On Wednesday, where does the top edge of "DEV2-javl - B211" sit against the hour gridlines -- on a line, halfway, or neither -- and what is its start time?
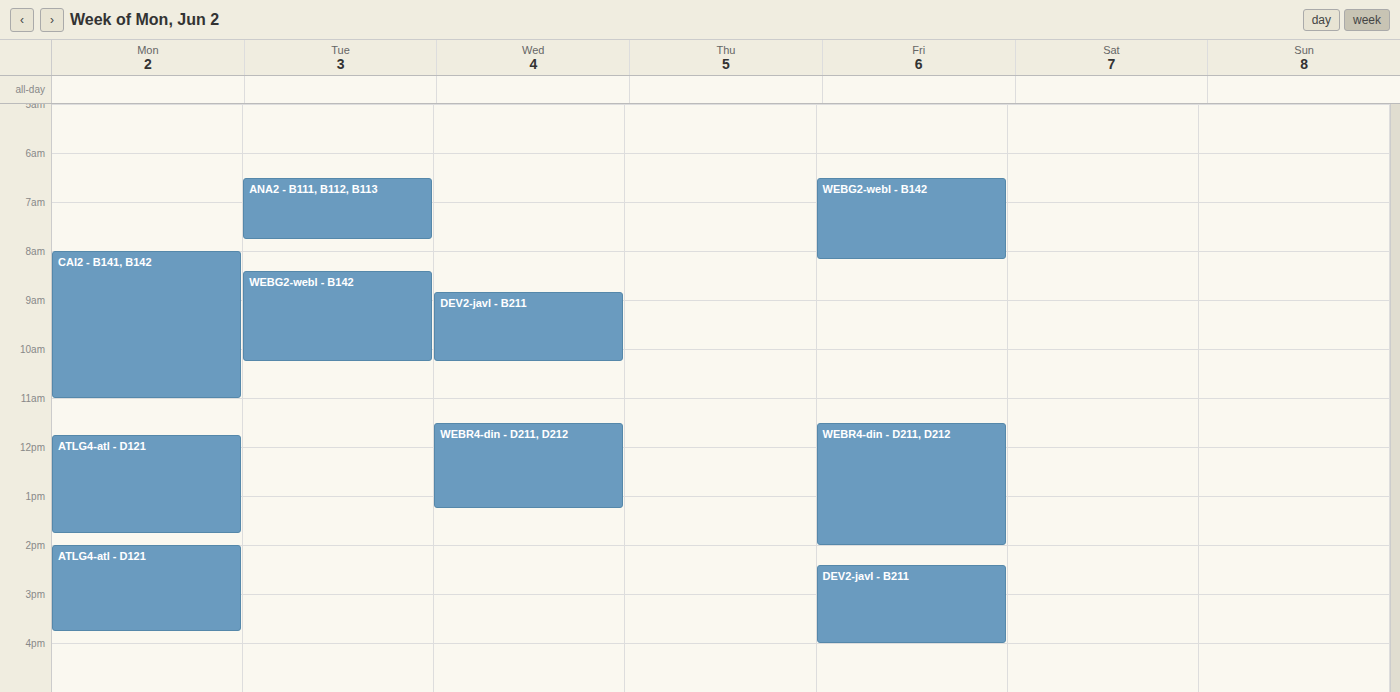
8:50 AM -- neither: 50 minutes below the 8 AM line and 10 minutes above the 9 AM line.